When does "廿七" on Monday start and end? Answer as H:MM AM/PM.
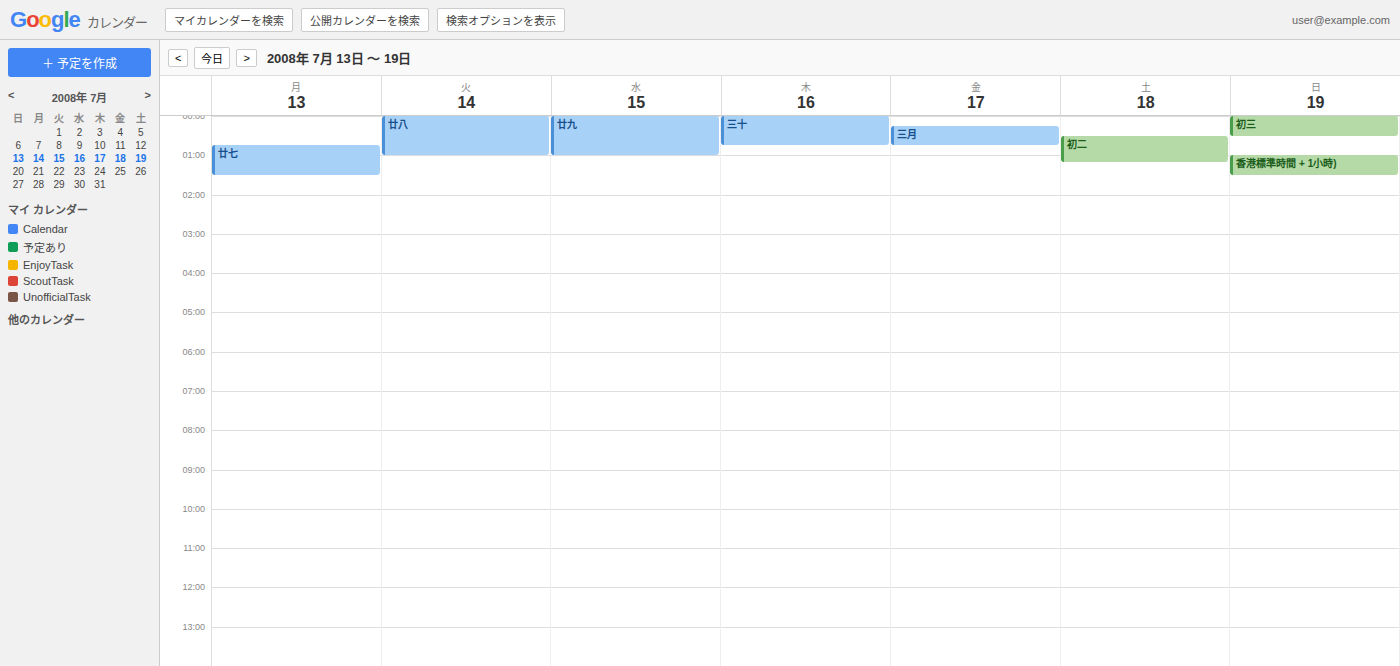
12:45 AM to 1:30 AM